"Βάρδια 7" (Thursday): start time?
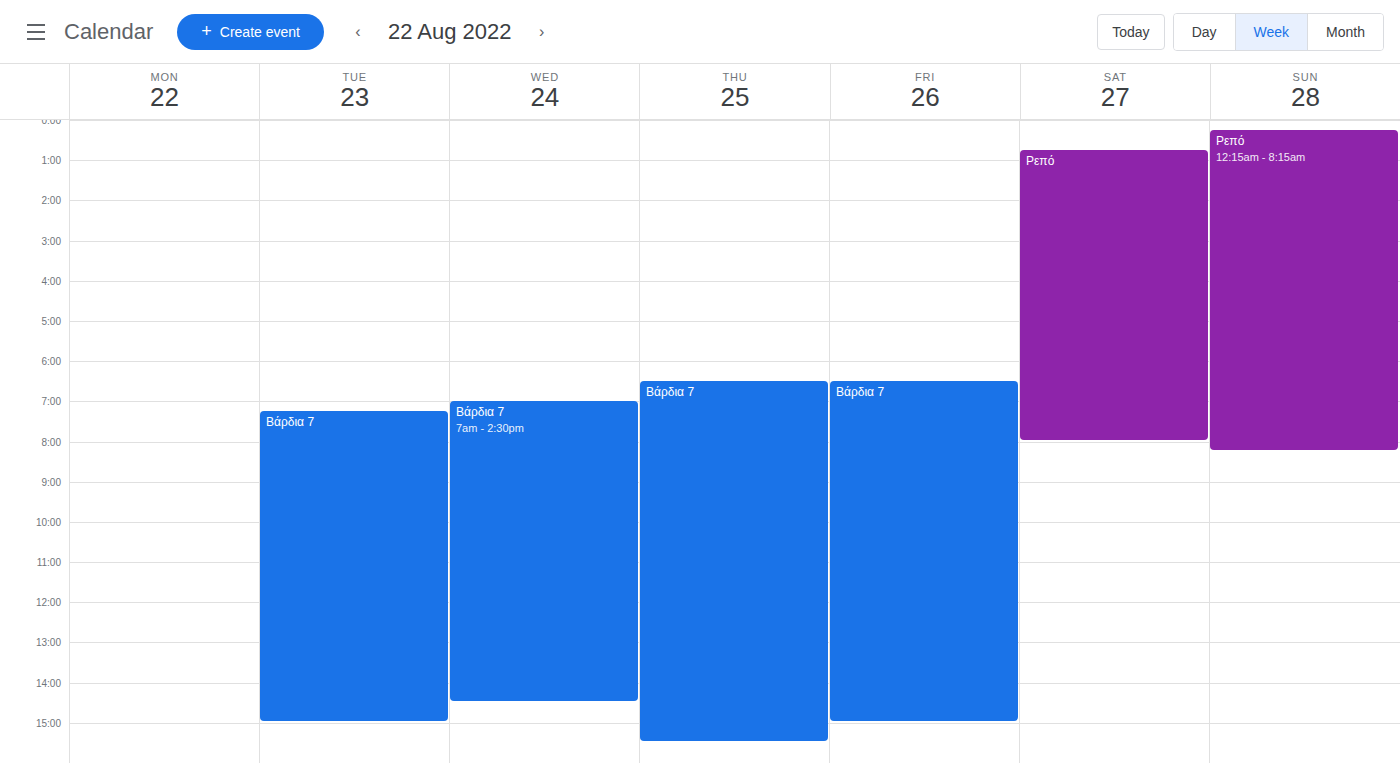
6:30 AM